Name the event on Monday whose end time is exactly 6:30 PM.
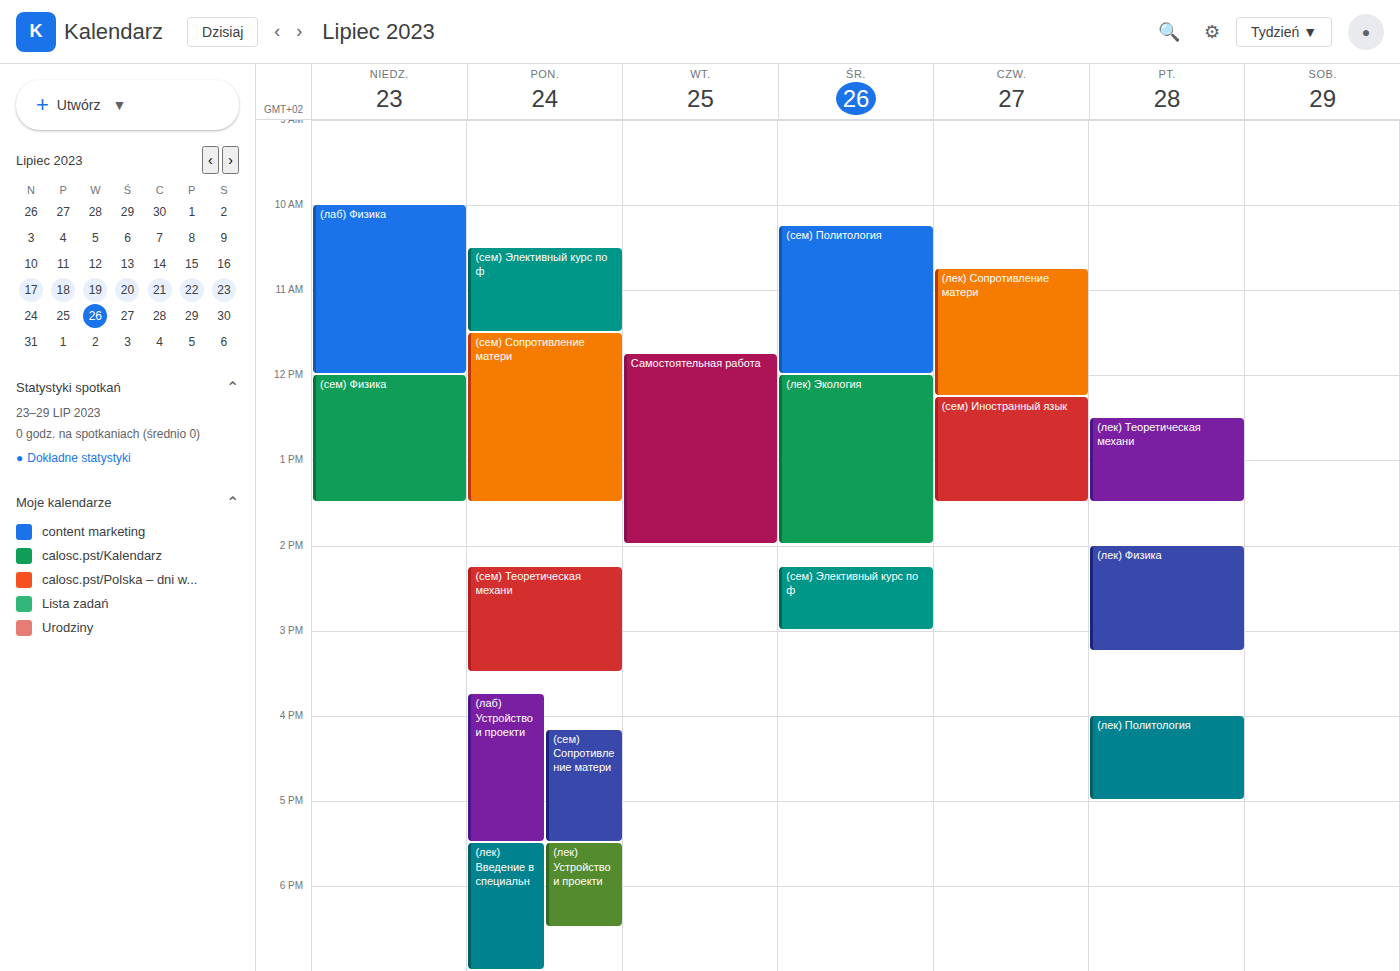
"(лек) Устройство и проекти"